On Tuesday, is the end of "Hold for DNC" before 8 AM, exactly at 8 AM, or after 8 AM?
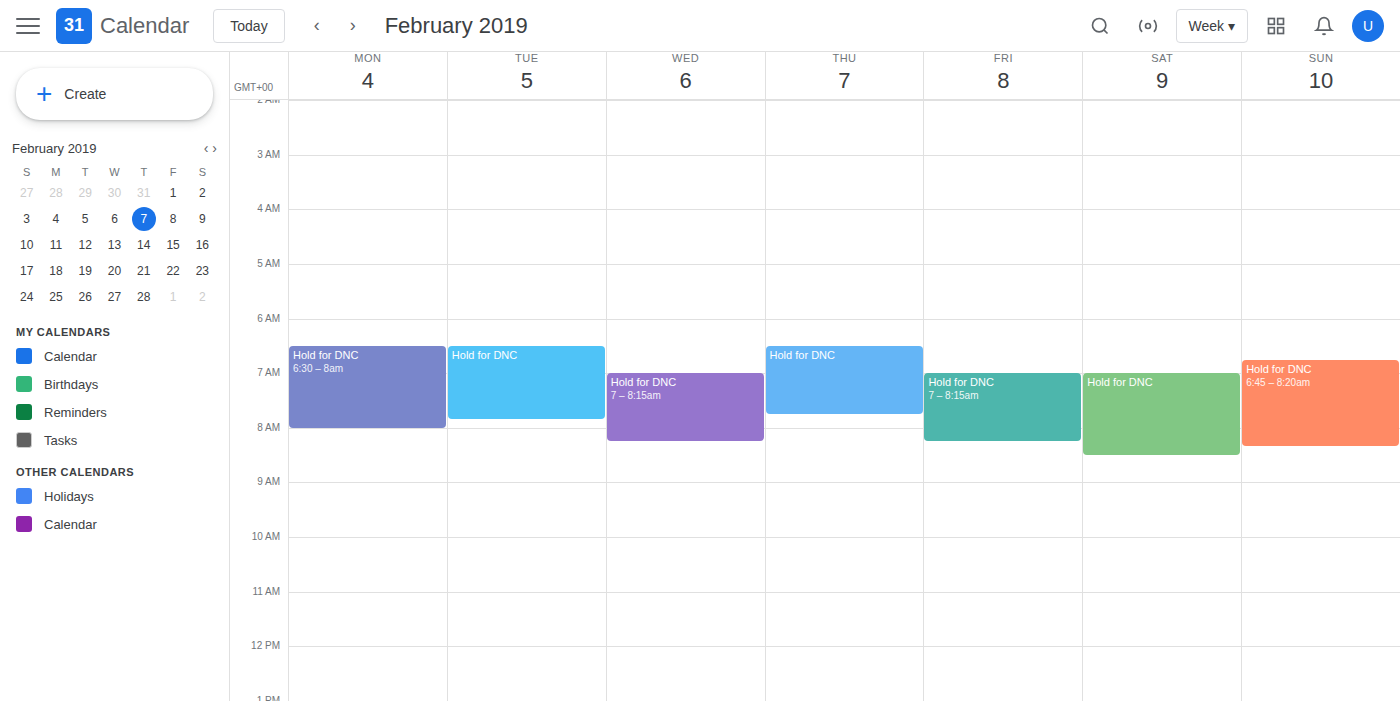
7:50 AM -- before 8 AM, 10 minutes above the 8 AM line.